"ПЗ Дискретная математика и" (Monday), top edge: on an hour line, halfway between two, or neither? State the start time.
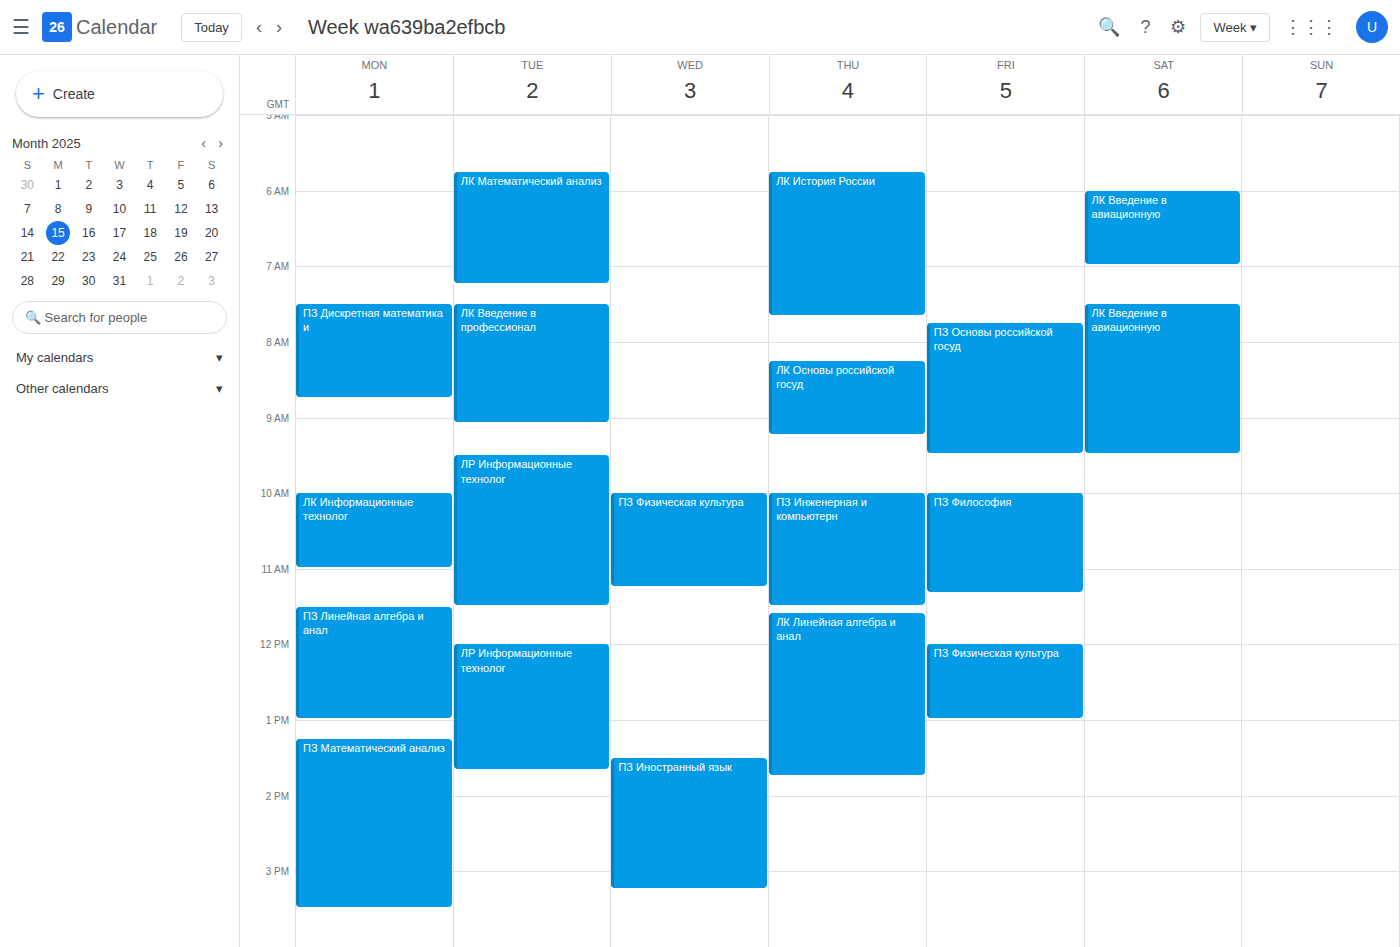
07:30 -- halfway between the 07:00 and 08:00 lines.